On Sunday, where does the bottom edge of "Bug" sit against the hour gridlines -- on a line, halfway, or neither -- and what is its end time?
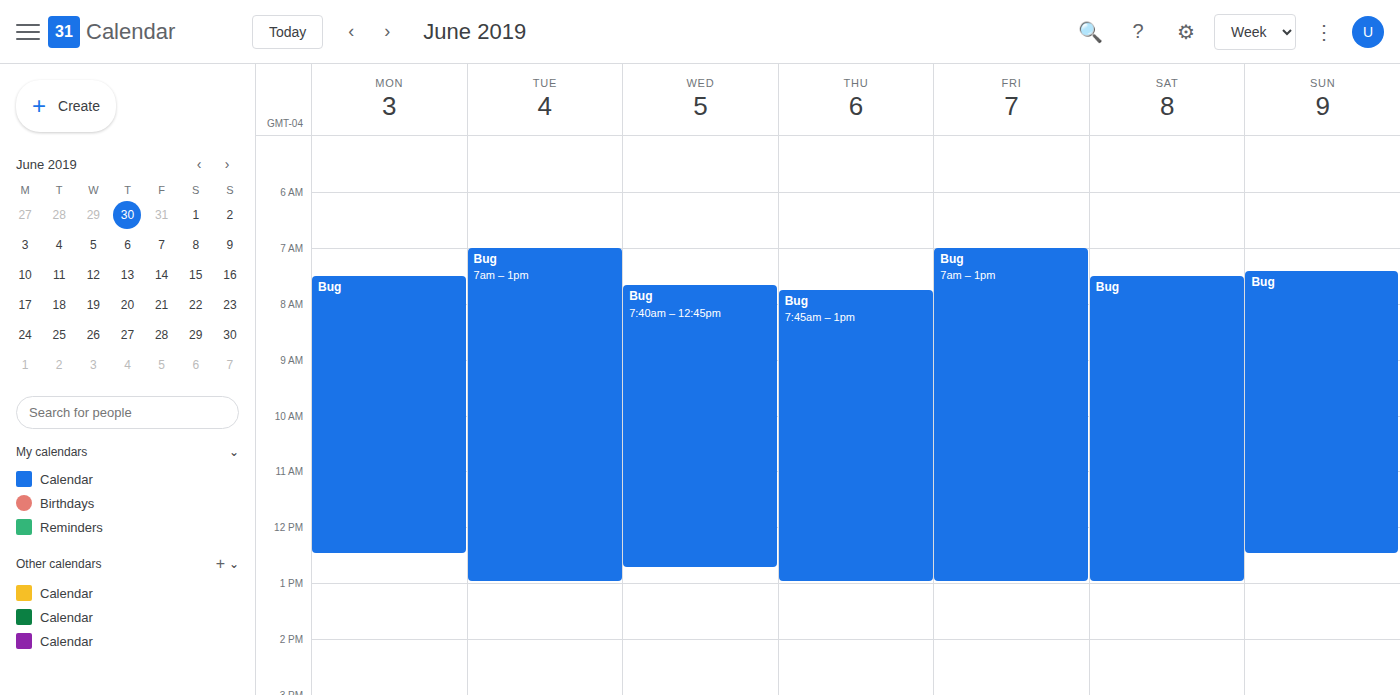
12:30 PM -- halfway between the 12 PM and 1 PM lines.